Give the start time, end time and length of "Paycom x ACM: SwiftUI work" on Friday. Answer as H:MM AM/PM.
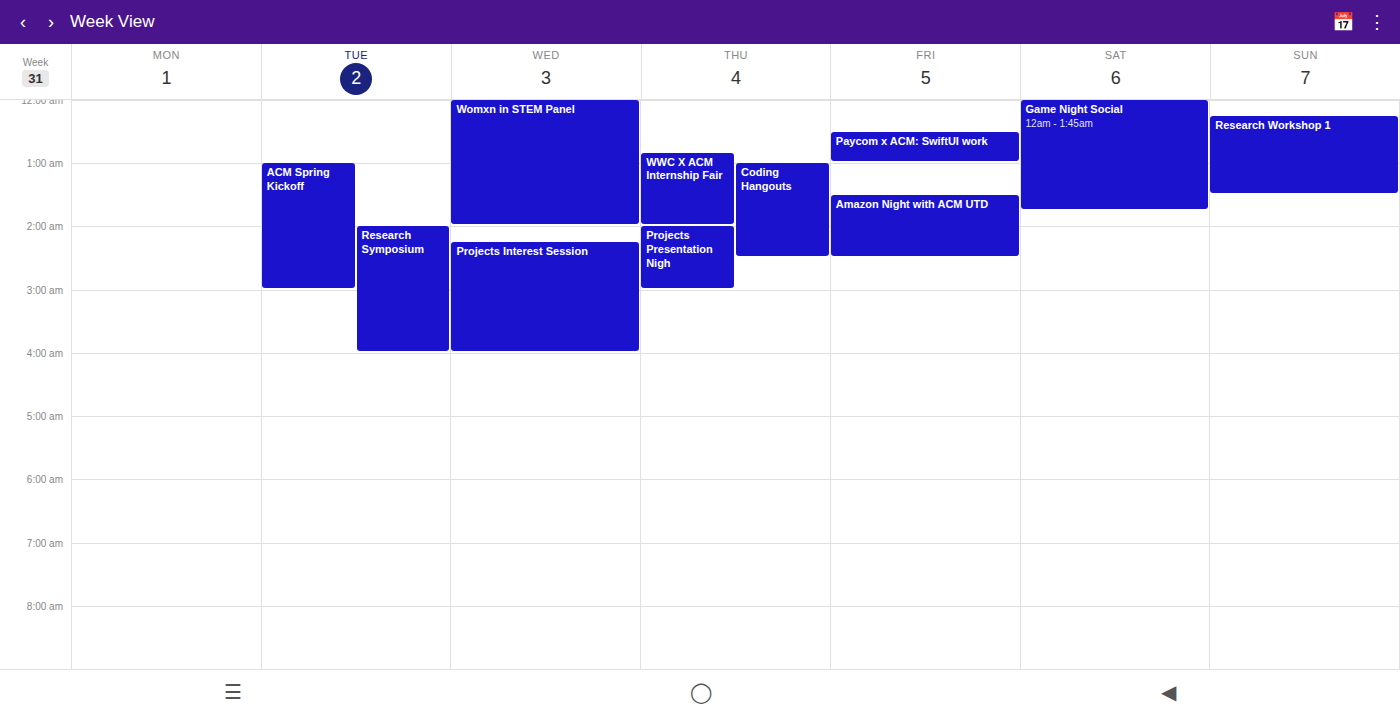
12:30 AM to 1:00 AM, 30 minutes